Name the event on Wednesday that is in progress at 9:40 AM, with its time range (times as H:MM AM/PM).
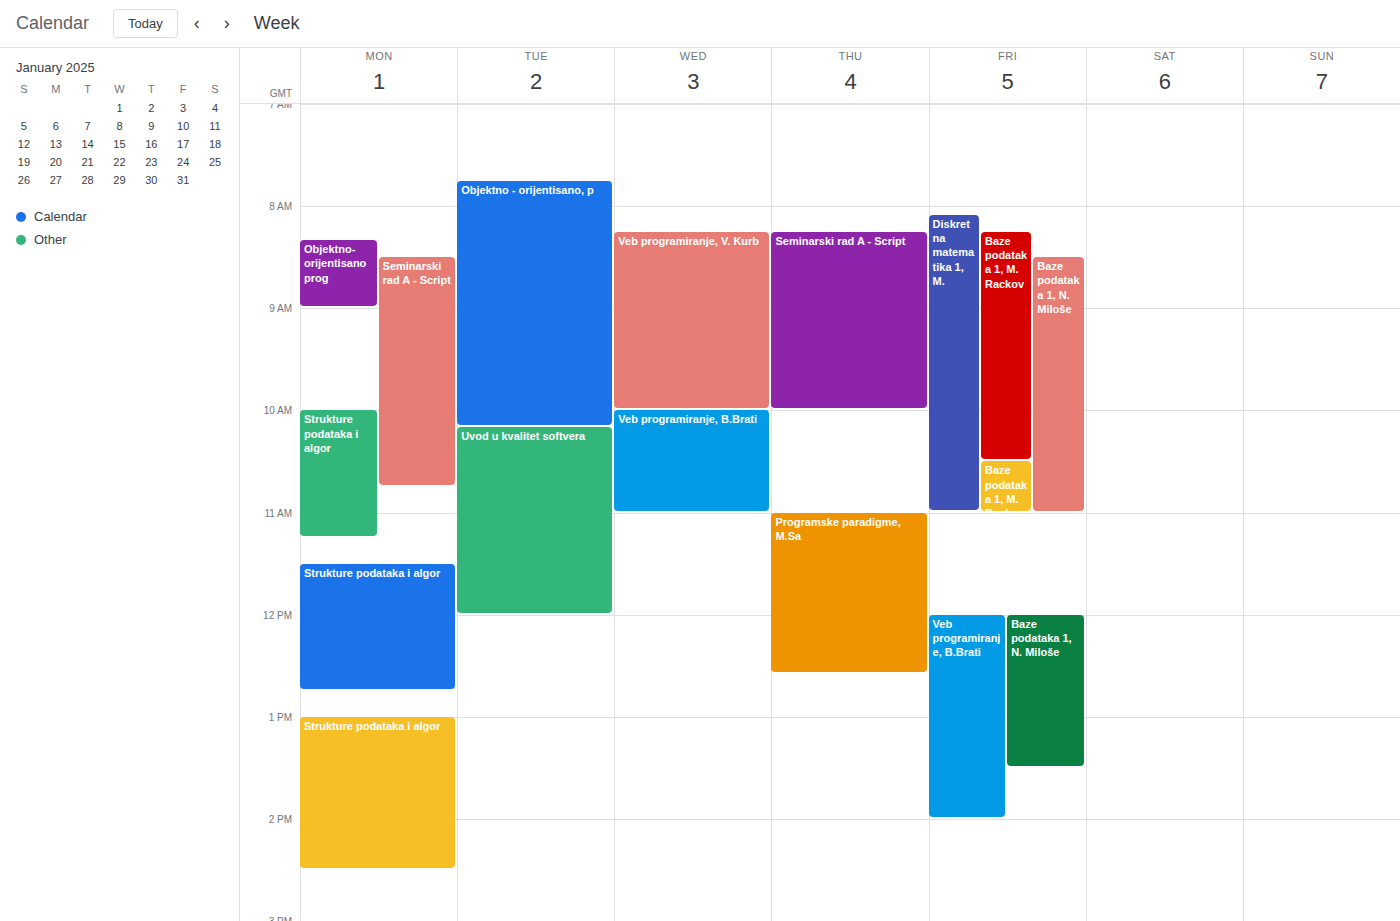
"Veb programiranje, V. Kurb", 8:15 AM to 10:00 AM